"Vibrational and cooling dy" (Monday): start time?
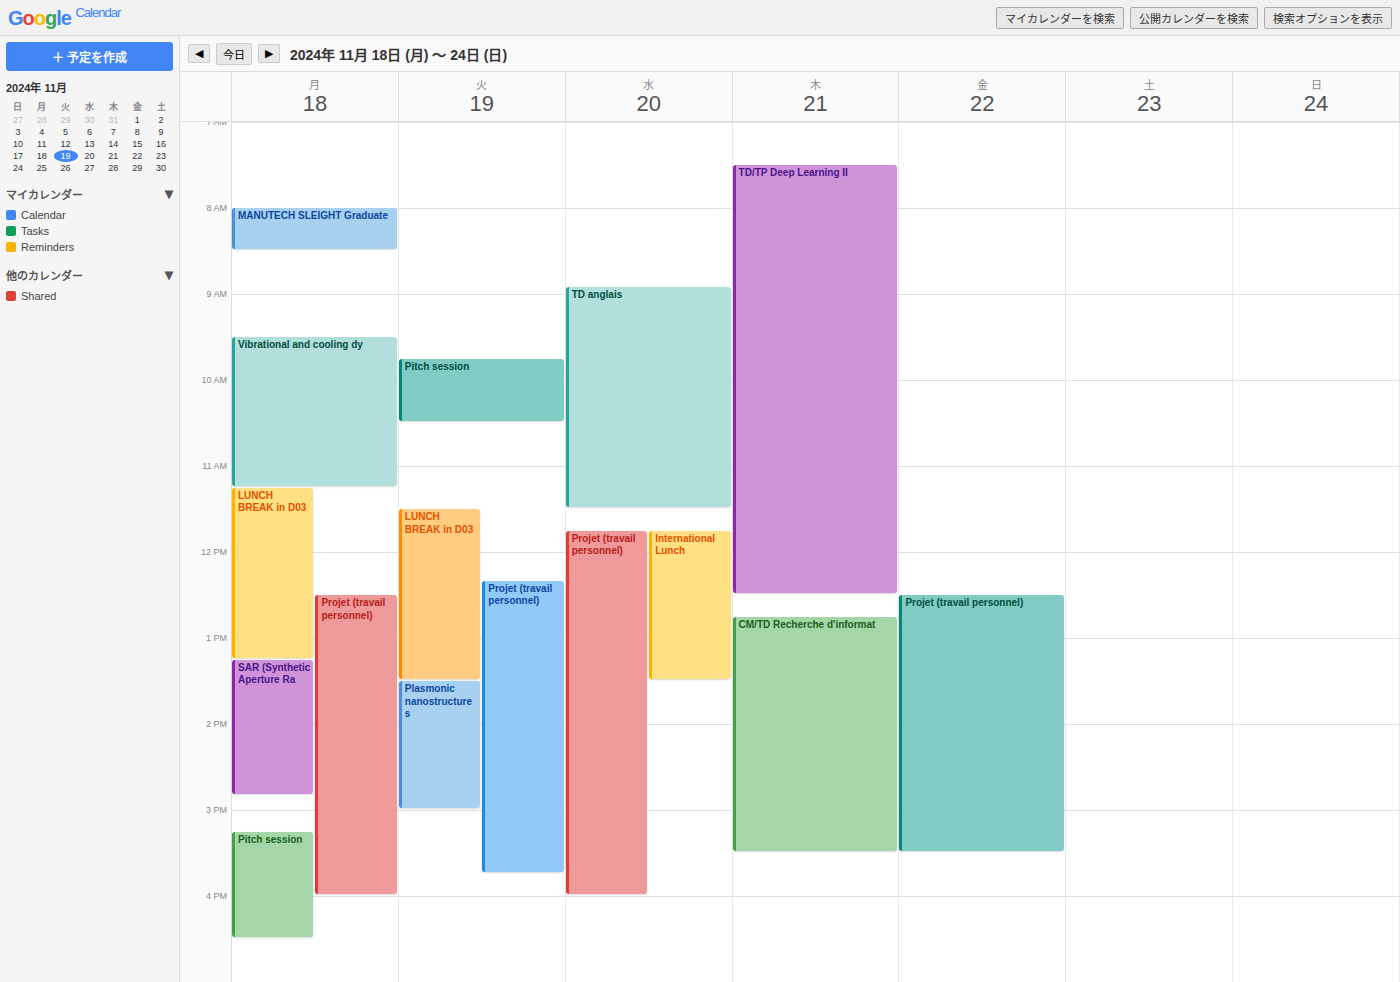
9:30 AM